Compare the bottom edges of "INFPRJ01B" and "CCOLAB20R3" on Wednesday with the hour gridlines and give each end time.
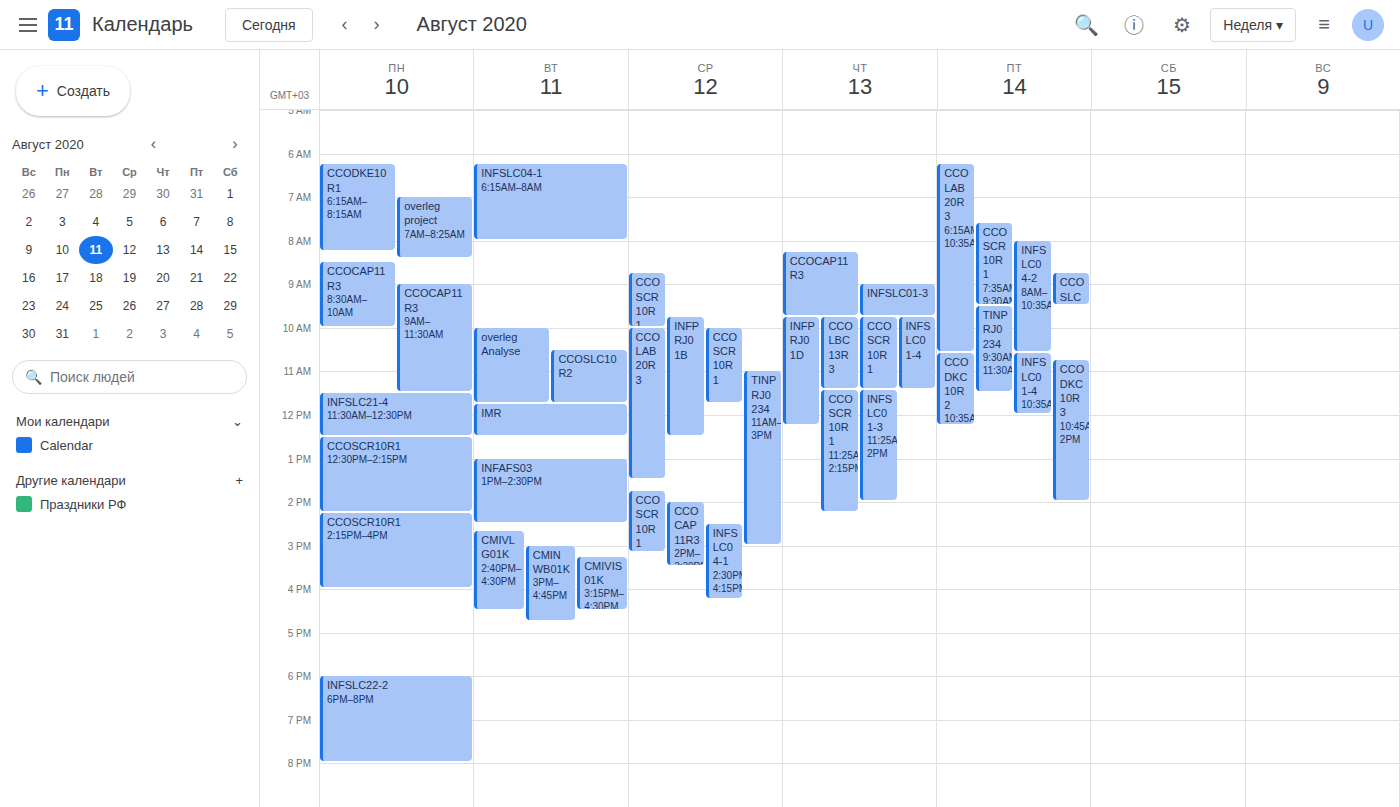
"INFPRJ01B": 12:30 PM, halfway between the 12 PM and 1 PM lines. "CCOLAB20R3": 1:30 PM, halfway between the 1 PM and 2 PM lines.